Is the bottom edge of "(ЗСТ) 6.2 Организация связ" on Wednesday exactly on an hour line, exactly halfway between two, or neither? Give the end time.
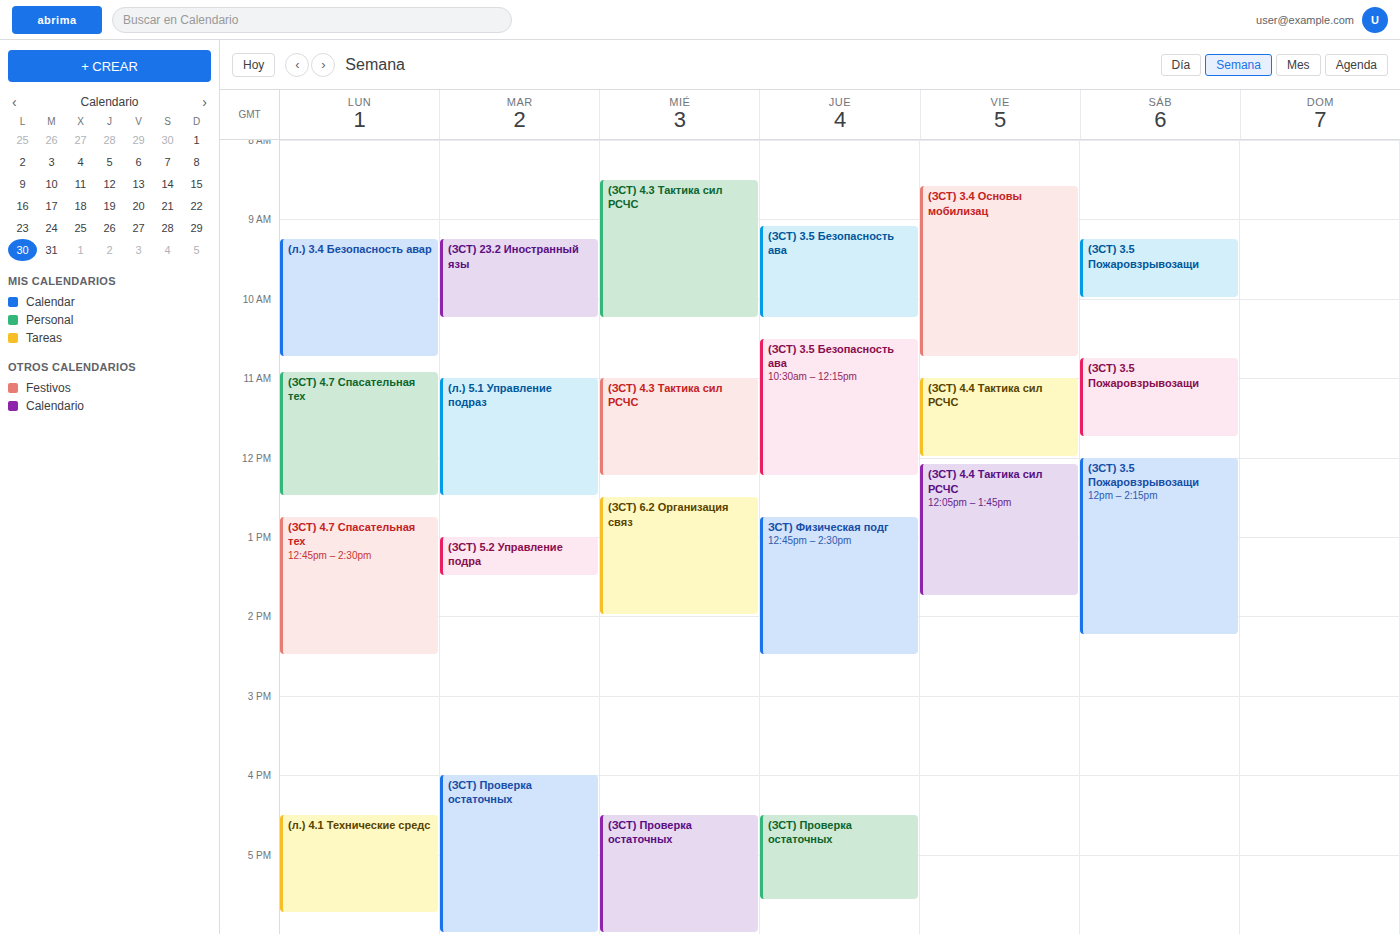
2:00 PM -- exactly on the 2 PM line.